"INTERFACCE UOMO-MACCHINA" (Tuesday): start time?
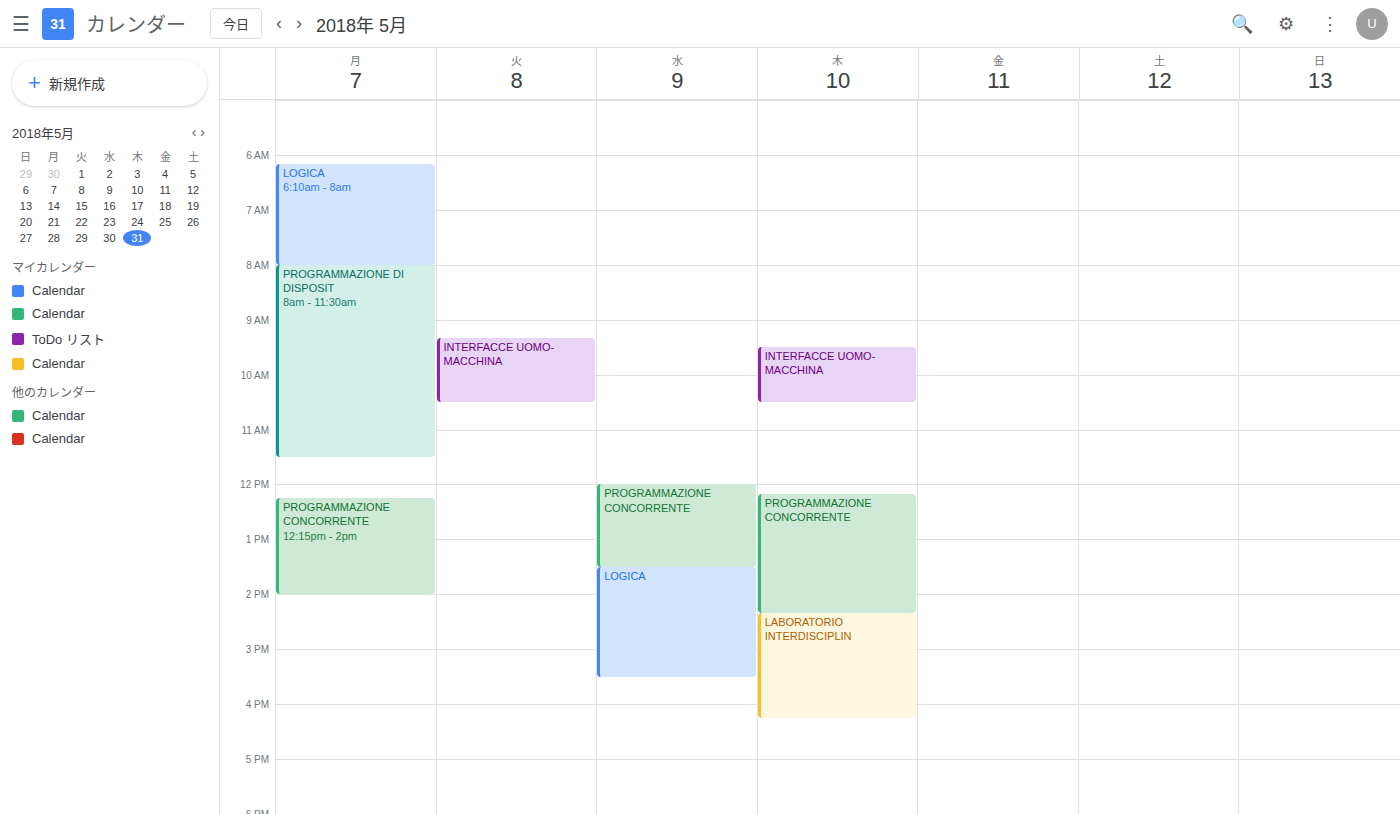
9:20 AM